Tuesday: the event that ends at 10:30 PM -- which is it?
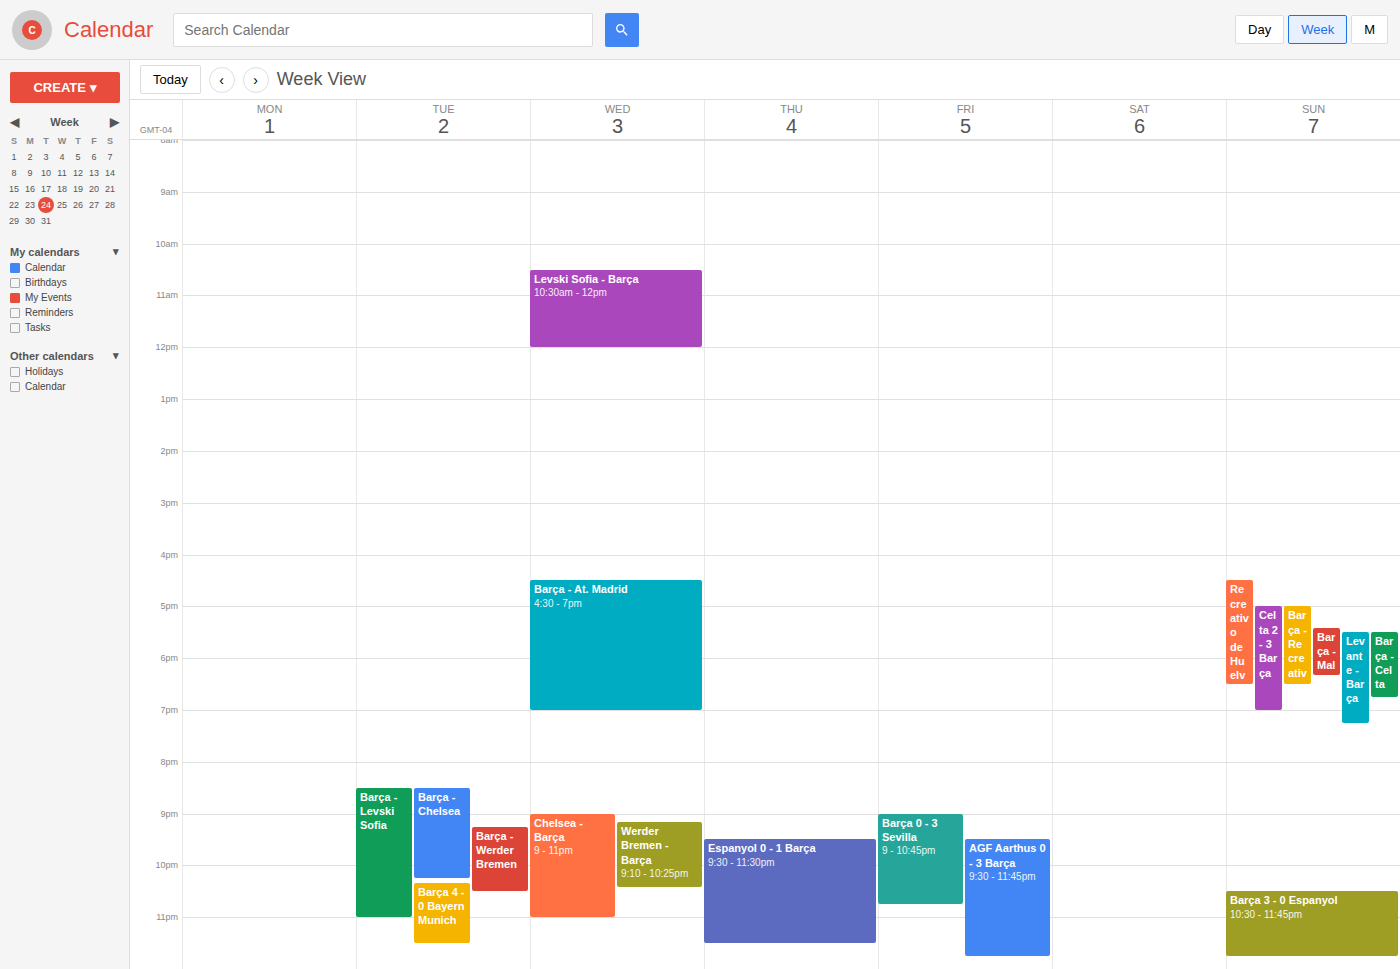
"Barça - Werder Bremen"